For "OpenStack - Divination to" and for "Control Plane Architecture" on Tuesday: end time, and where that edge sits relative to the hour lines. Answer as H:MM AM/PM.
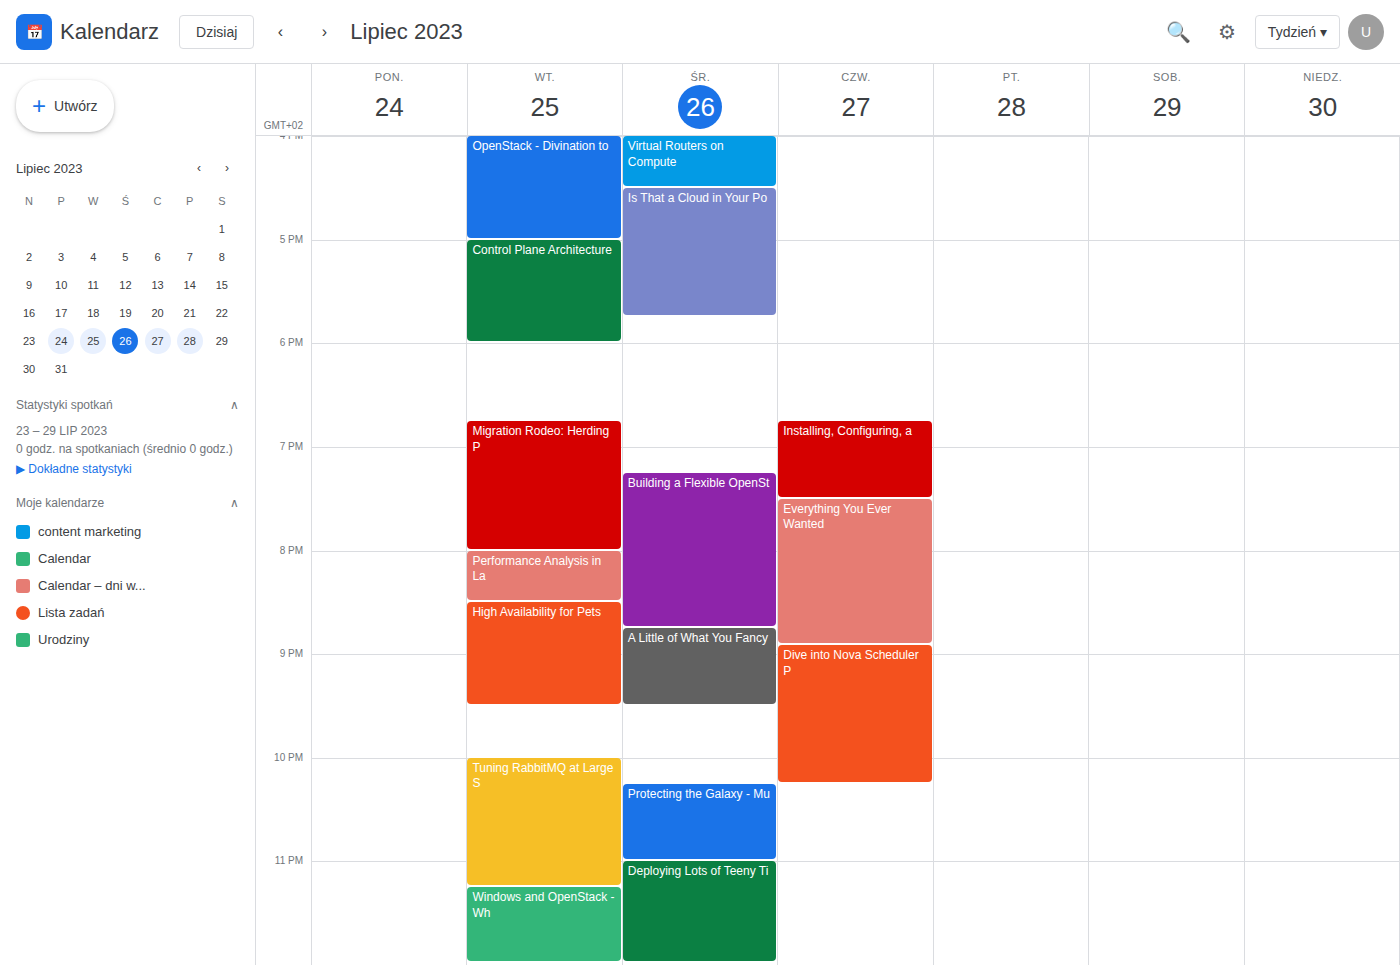
"OpenStack - Divination to": 5:00 PM, exactly on the 5 PM line. "Control Plane Architecture": 6:00 PM, exactly on the 6 PM line.